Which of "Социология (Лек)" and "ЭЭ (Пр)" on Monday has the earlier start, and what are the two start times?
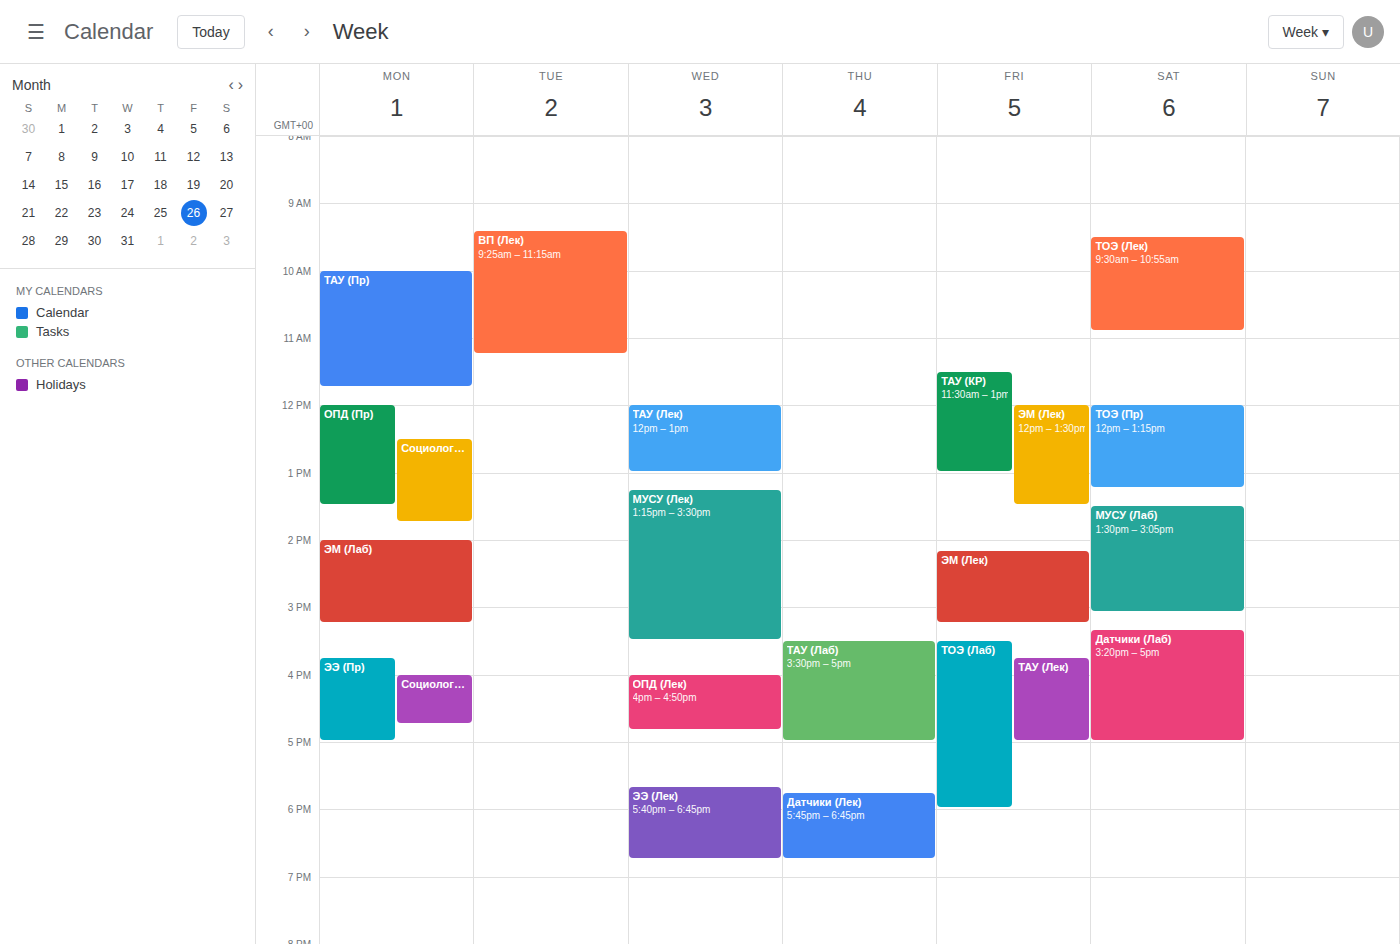
"ЭЭ (Пр)" 3:45 PM; "Социология (Лек)" 4:00 PM.